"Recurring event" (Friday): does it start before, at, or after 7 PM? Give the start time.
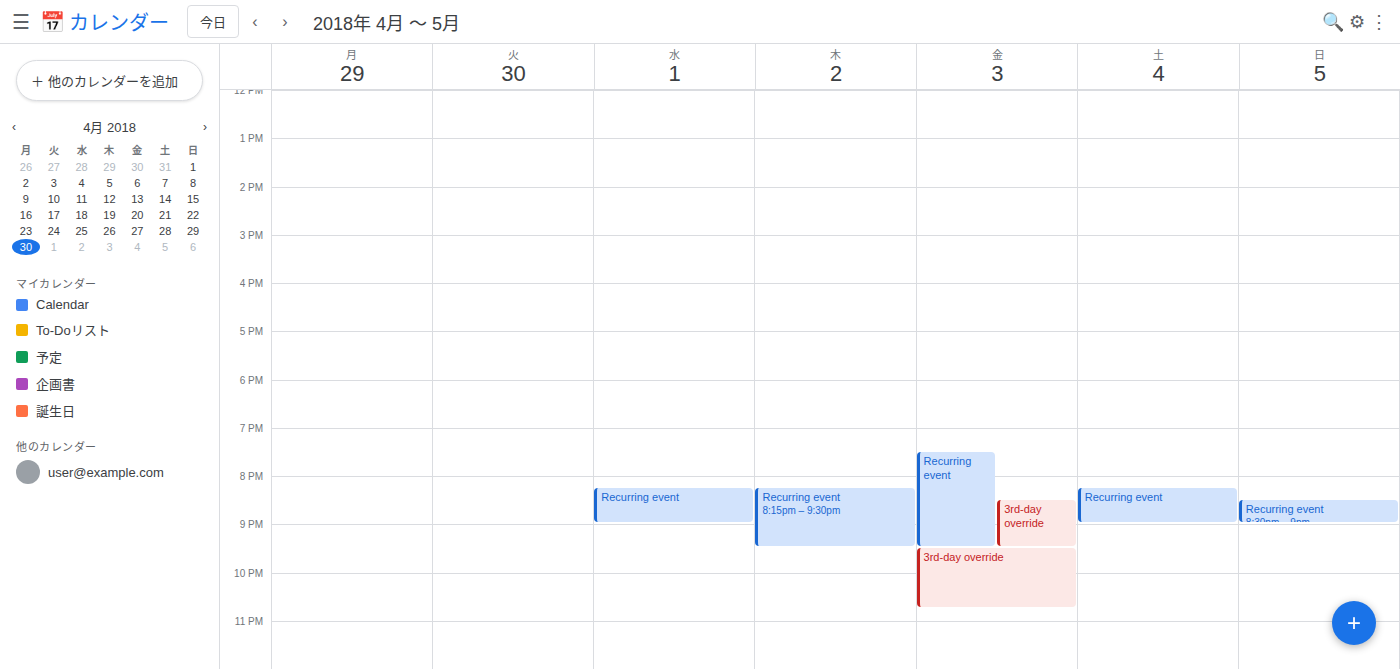
7:30 PM -- after 7 PM, 30 minutes below the 7 PM line.